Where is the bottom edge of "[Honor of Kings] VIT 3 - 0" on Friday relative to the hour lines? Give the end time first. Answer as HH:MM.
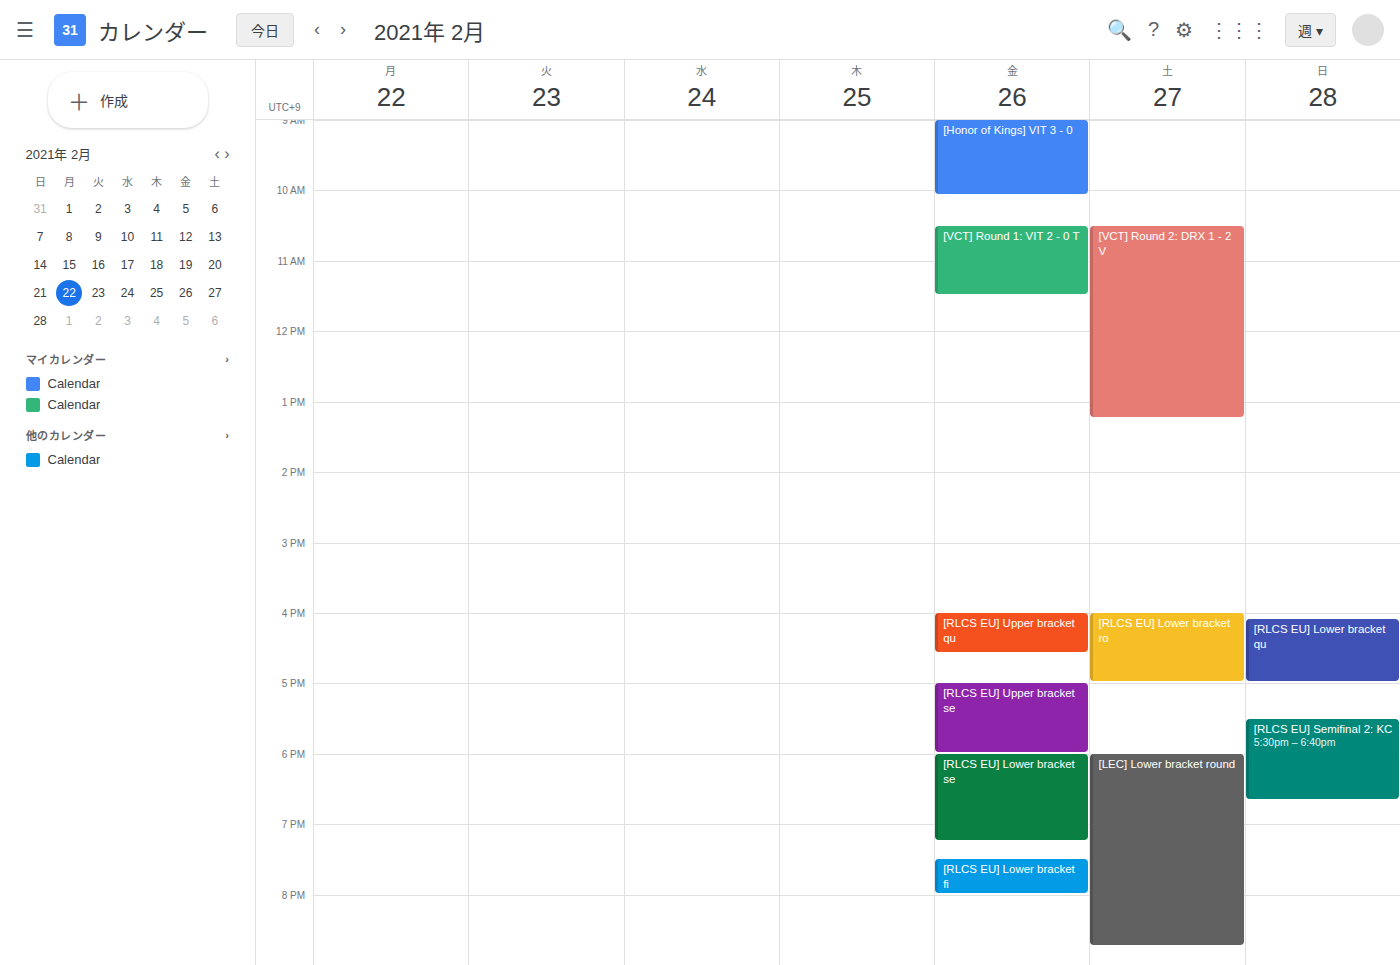
10:05 -- neither: 5 minutes below the 10:00 line and 55 minutes above the 11:00 line.